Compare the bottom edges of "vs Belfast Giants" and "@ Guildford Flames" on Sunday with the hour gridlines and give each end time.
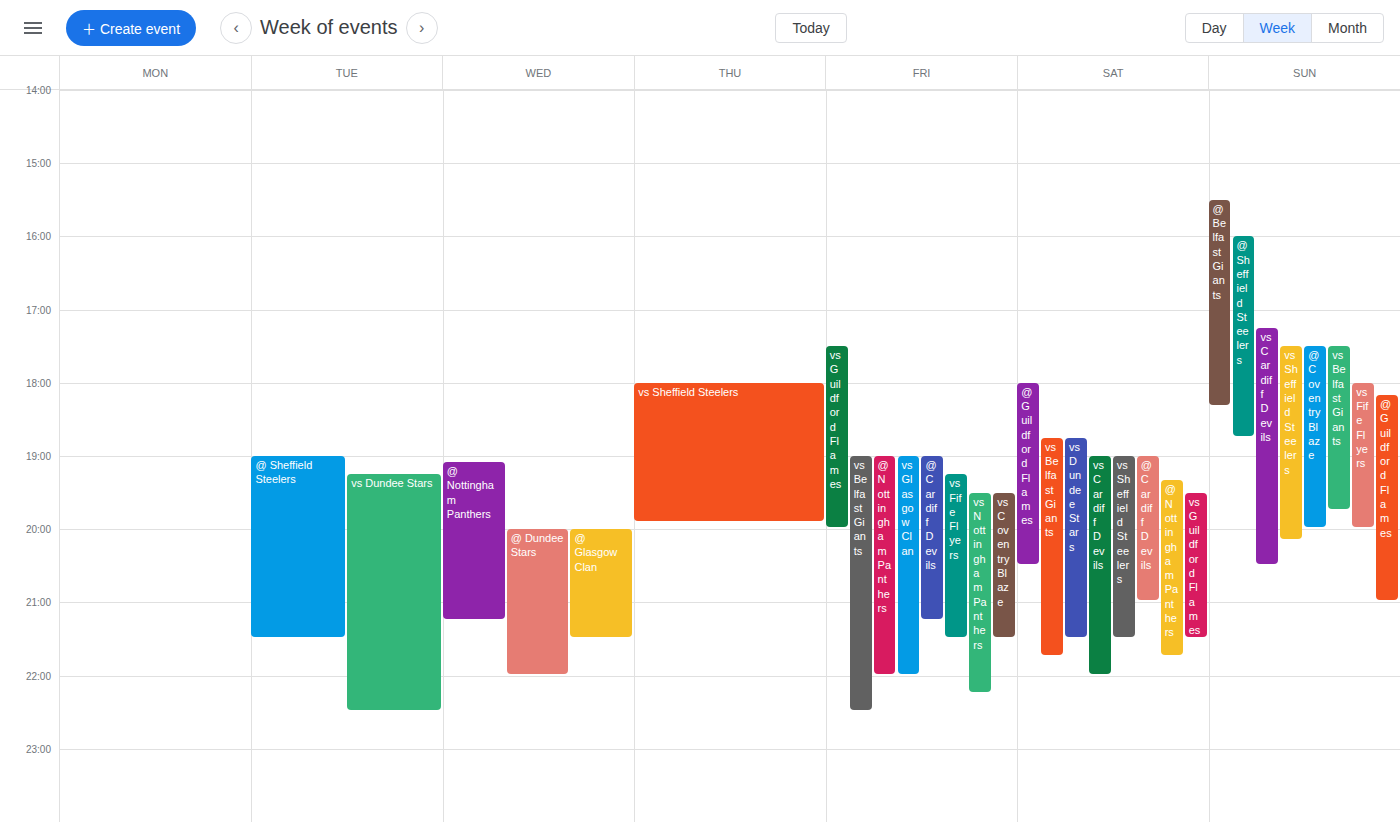
"vs Belfast Giants": 7:45 PM, neither: three quarters of the way from the 7 PM line to the 8 PM line. "@ Guildford Flames": 9:00 PM, exactly on the 9 PM line.